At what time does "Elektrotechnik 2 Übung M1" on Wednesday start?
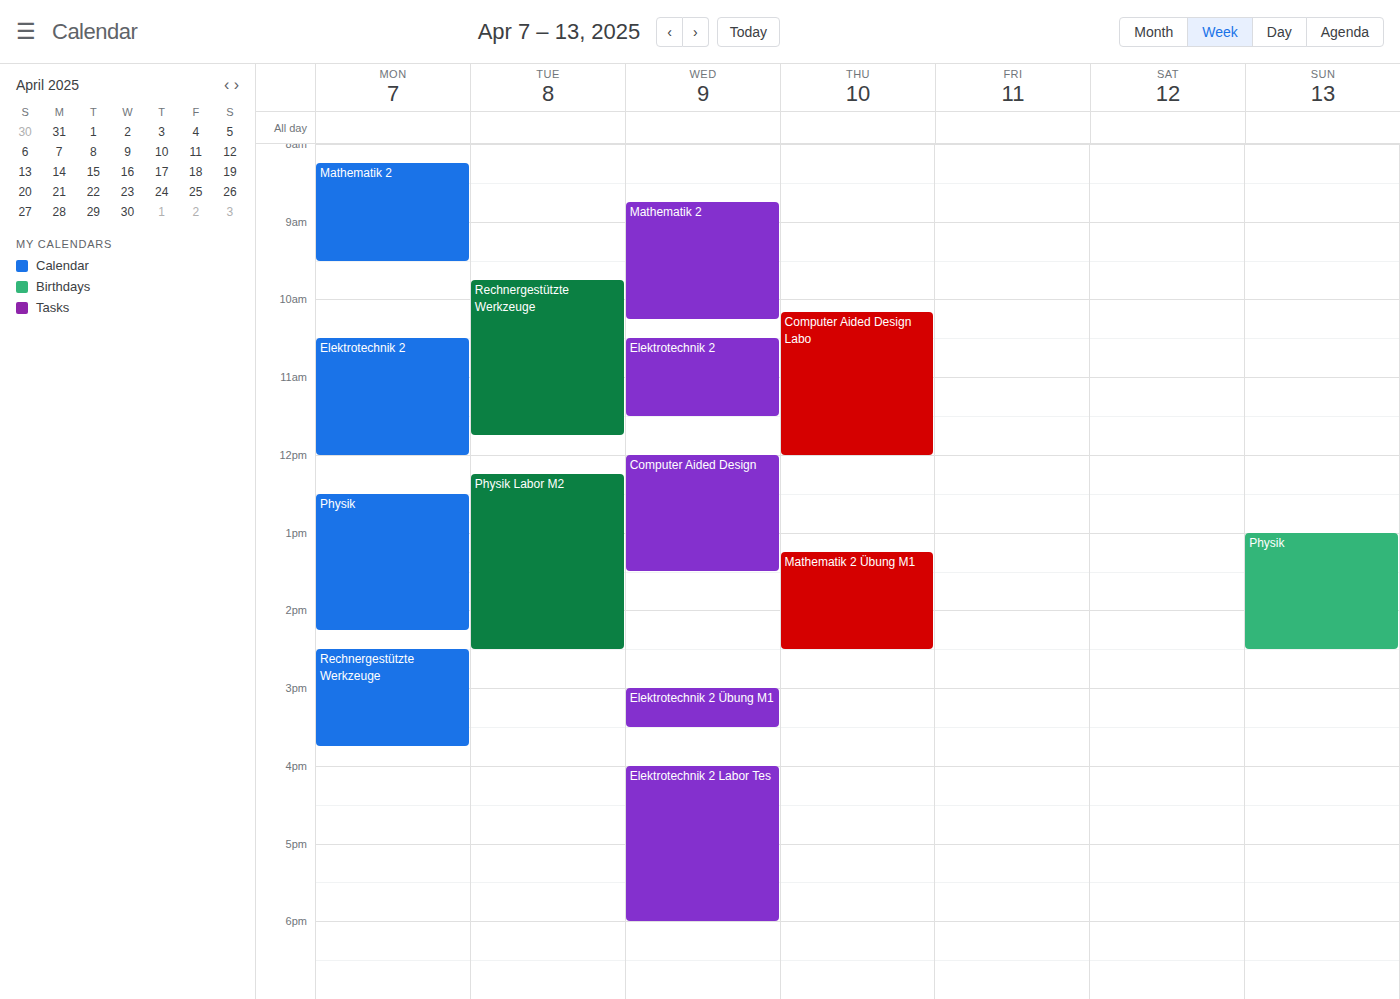
3:00 PM